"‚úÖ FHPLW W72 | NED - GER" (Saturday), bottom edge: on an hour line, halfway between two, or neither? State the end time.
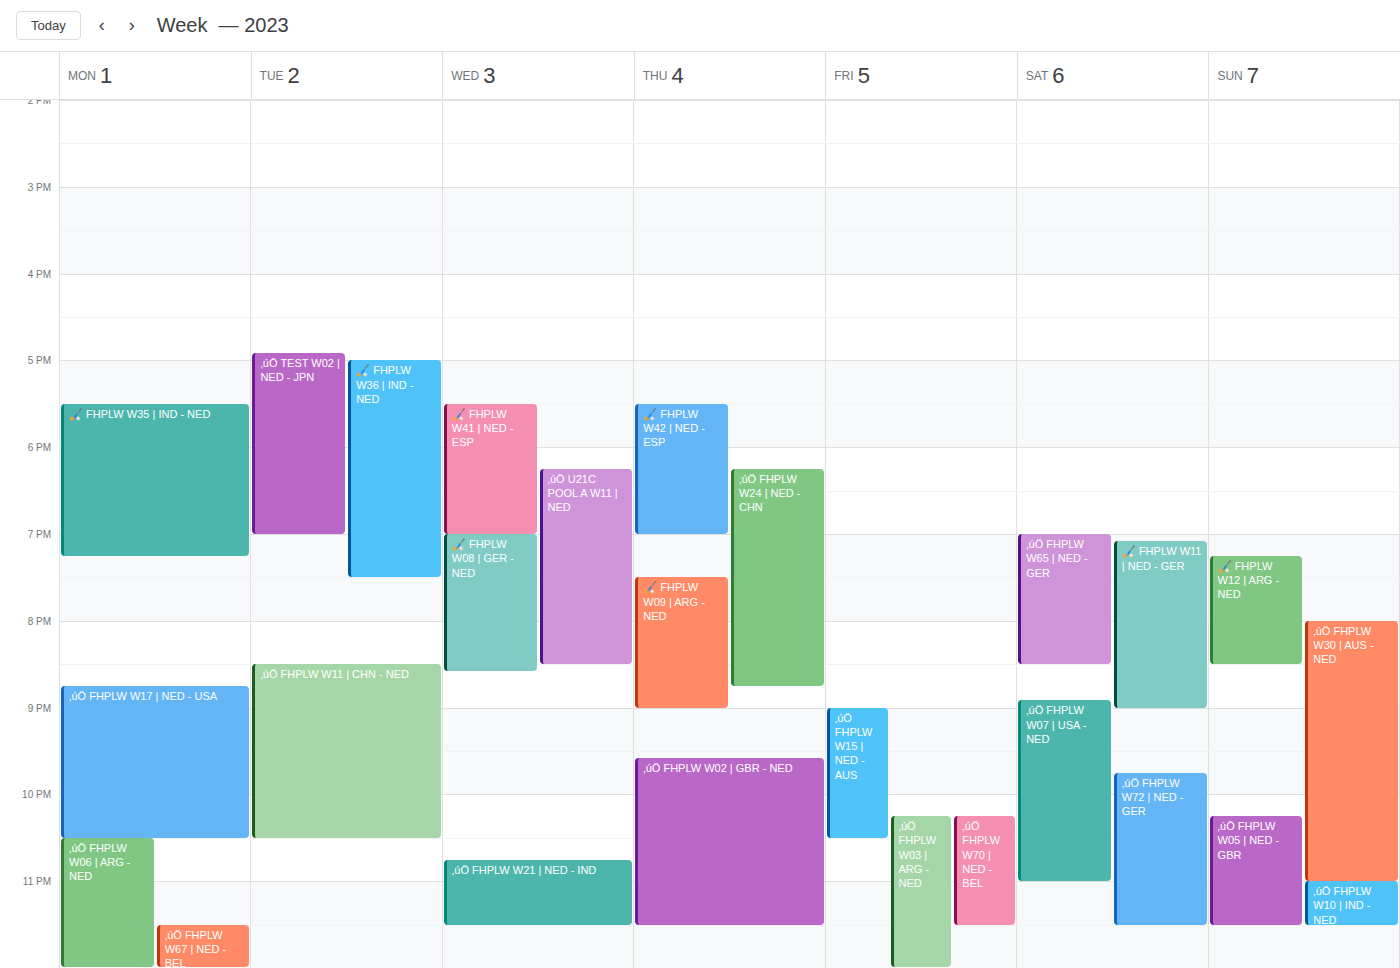
23:30 -- halfway between the 23:00 and 24:00 lines.